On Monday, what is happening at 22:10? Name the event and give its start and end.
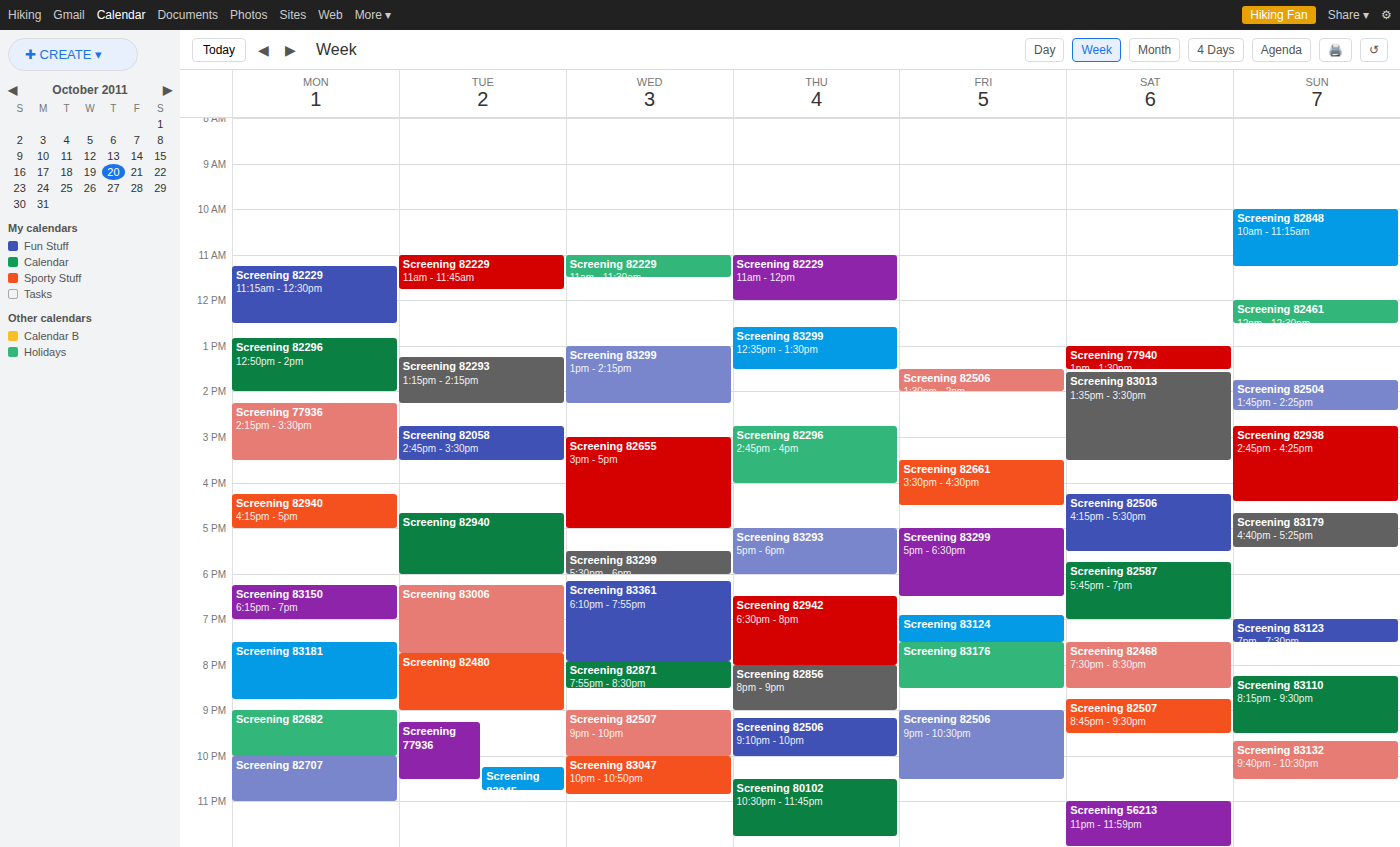
"Screening 82707", 22:00 to 23:00